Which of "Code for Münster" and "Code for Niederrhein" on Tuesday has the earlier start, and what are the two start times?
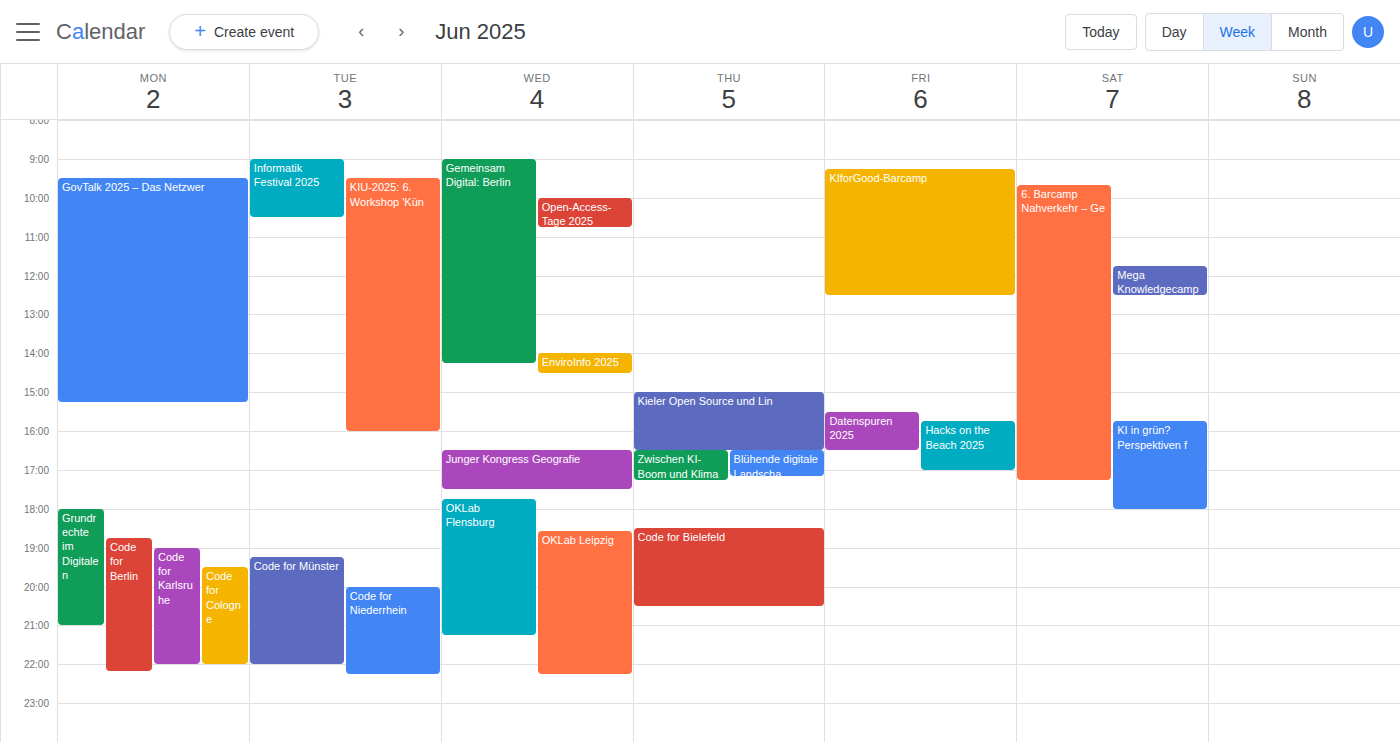
"Code for Münster" 19:15; "Code for Niederrhein" 20:00.